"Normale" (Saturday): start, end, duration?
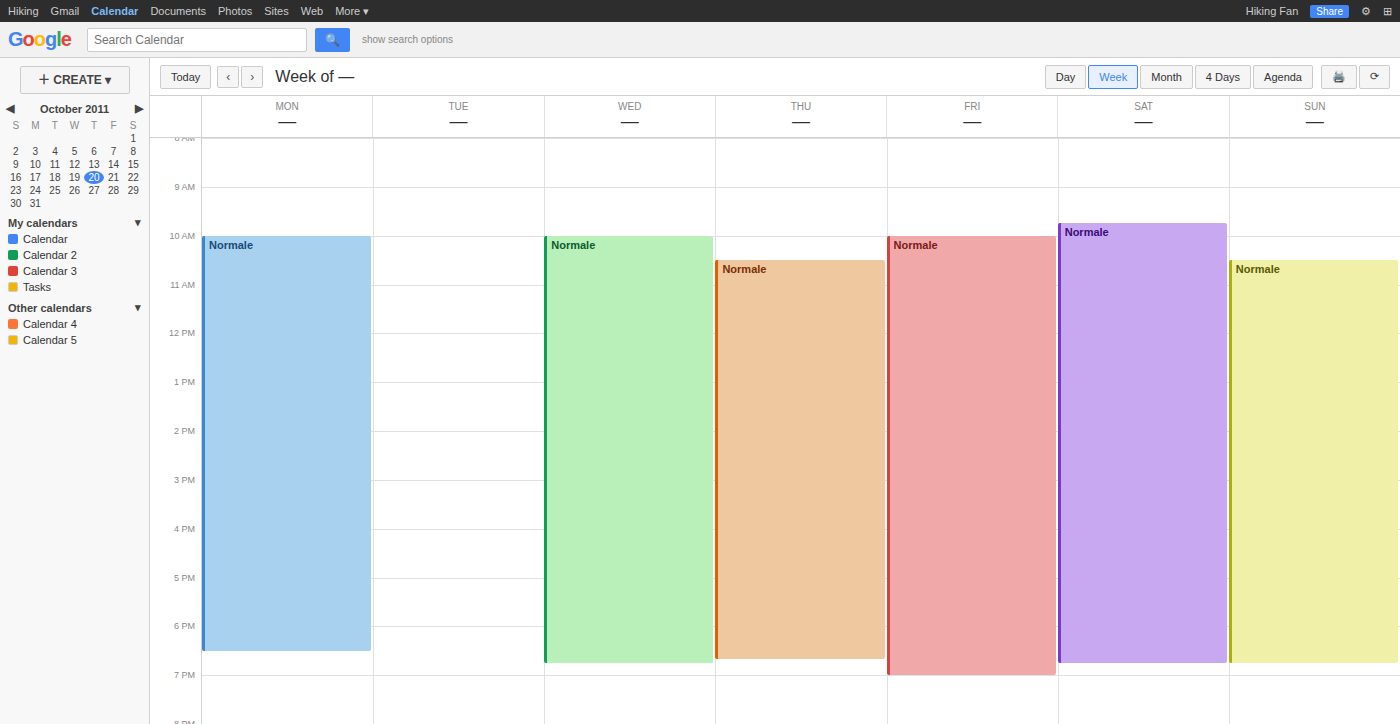
9:45 AM to 6:45 PM, 9 hours